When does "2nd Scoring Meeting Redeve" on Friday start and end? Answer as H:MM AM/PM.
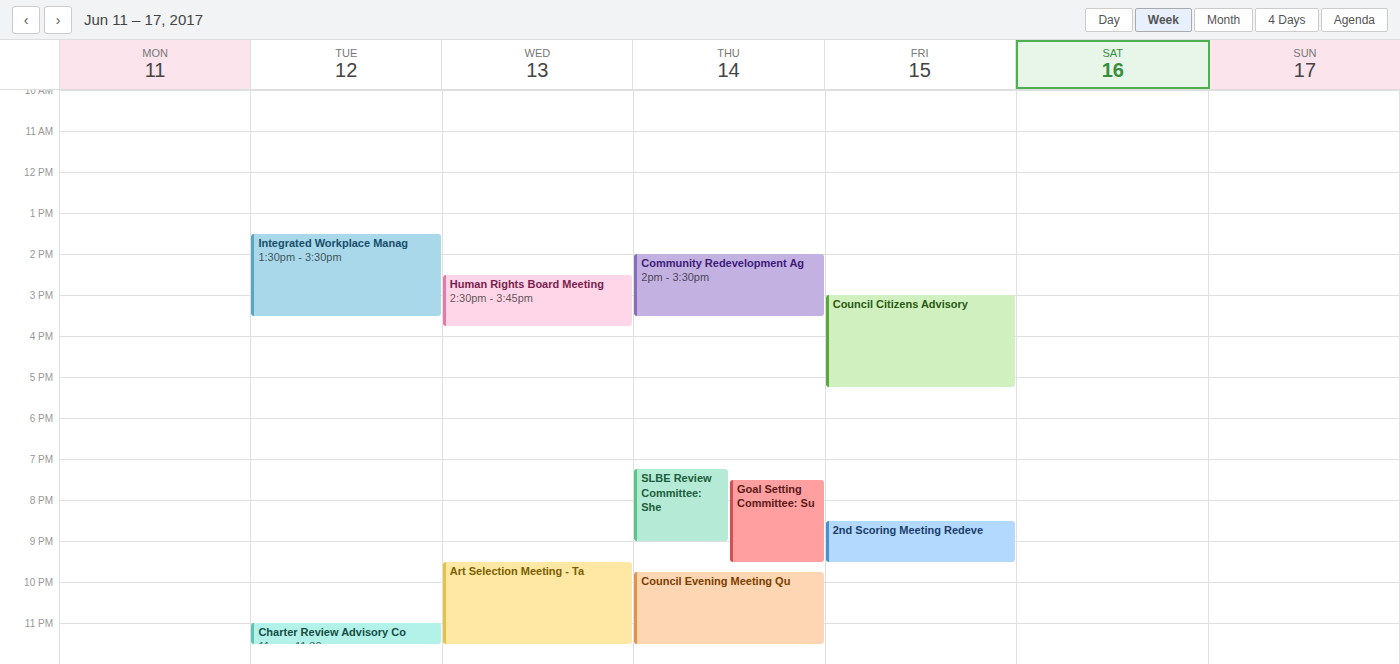
8:30 PM to 9:30 PM